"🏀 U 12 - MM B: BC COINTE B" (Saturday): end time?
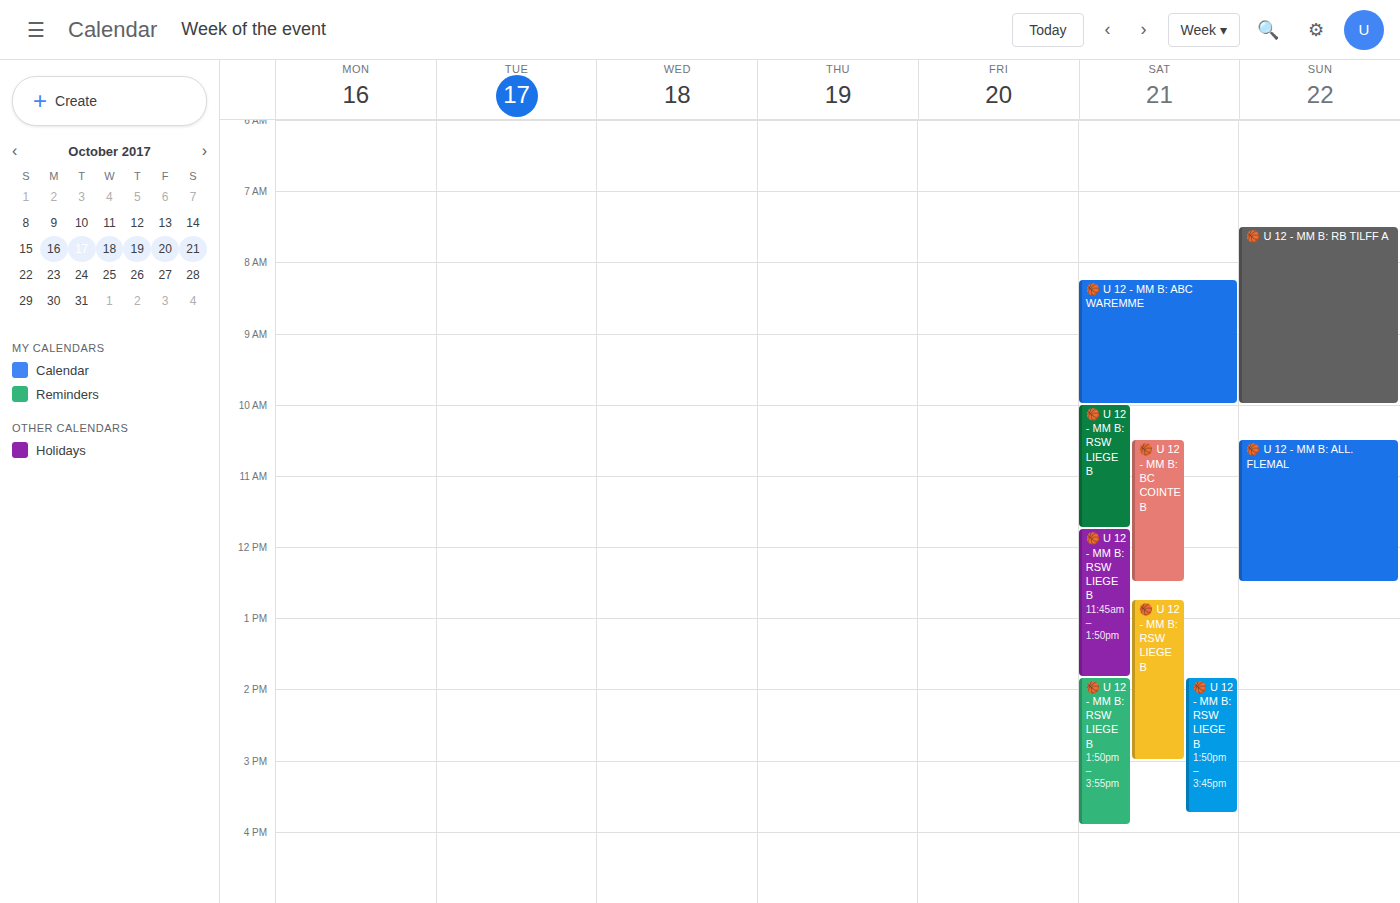
12:30 PM